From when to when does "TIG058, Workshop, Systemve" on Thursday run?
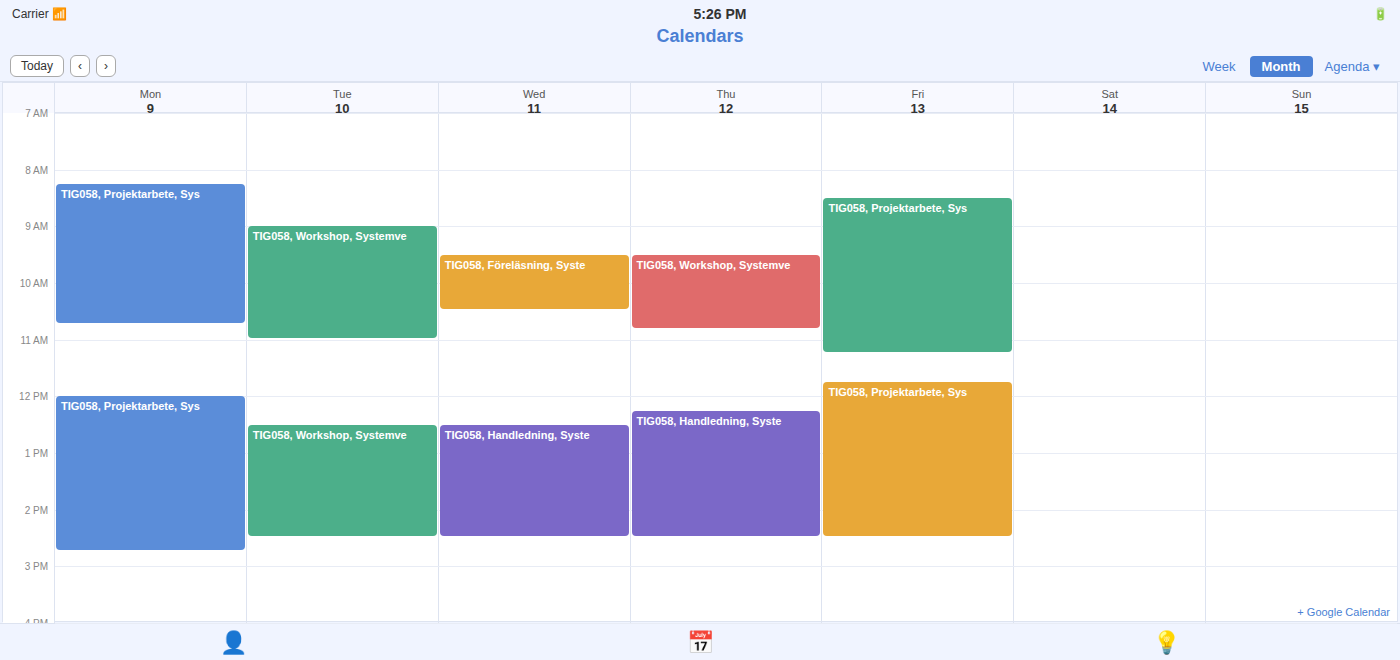
9:30 AM to 10:50 AM